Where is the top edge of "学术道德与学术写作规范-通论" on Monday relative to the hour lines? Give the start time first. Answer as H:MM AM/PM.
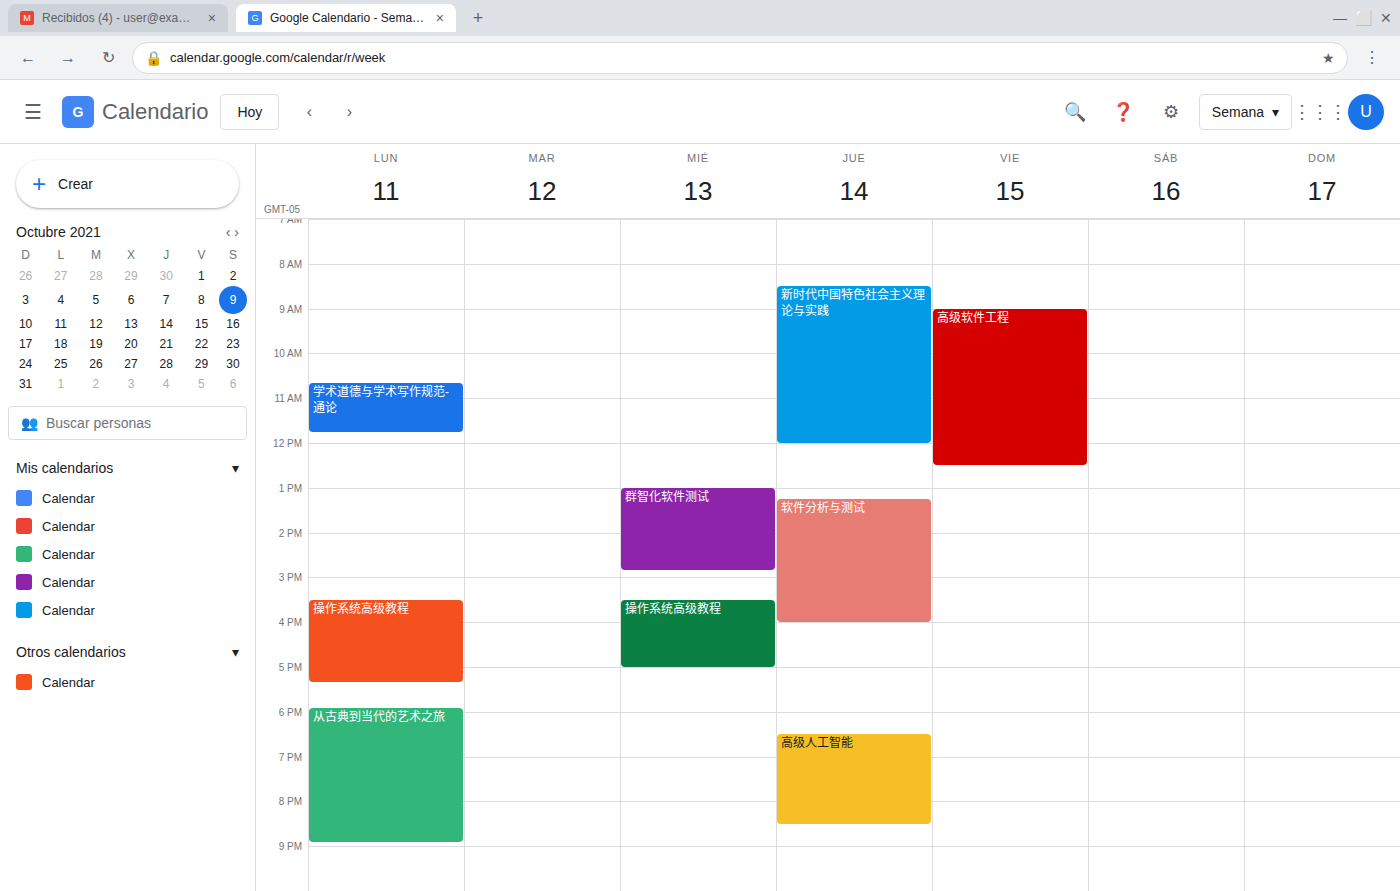
10:40 AM -- neither: 40 minutes below the 10 AM line and 20 minutes above the 11 AM line.